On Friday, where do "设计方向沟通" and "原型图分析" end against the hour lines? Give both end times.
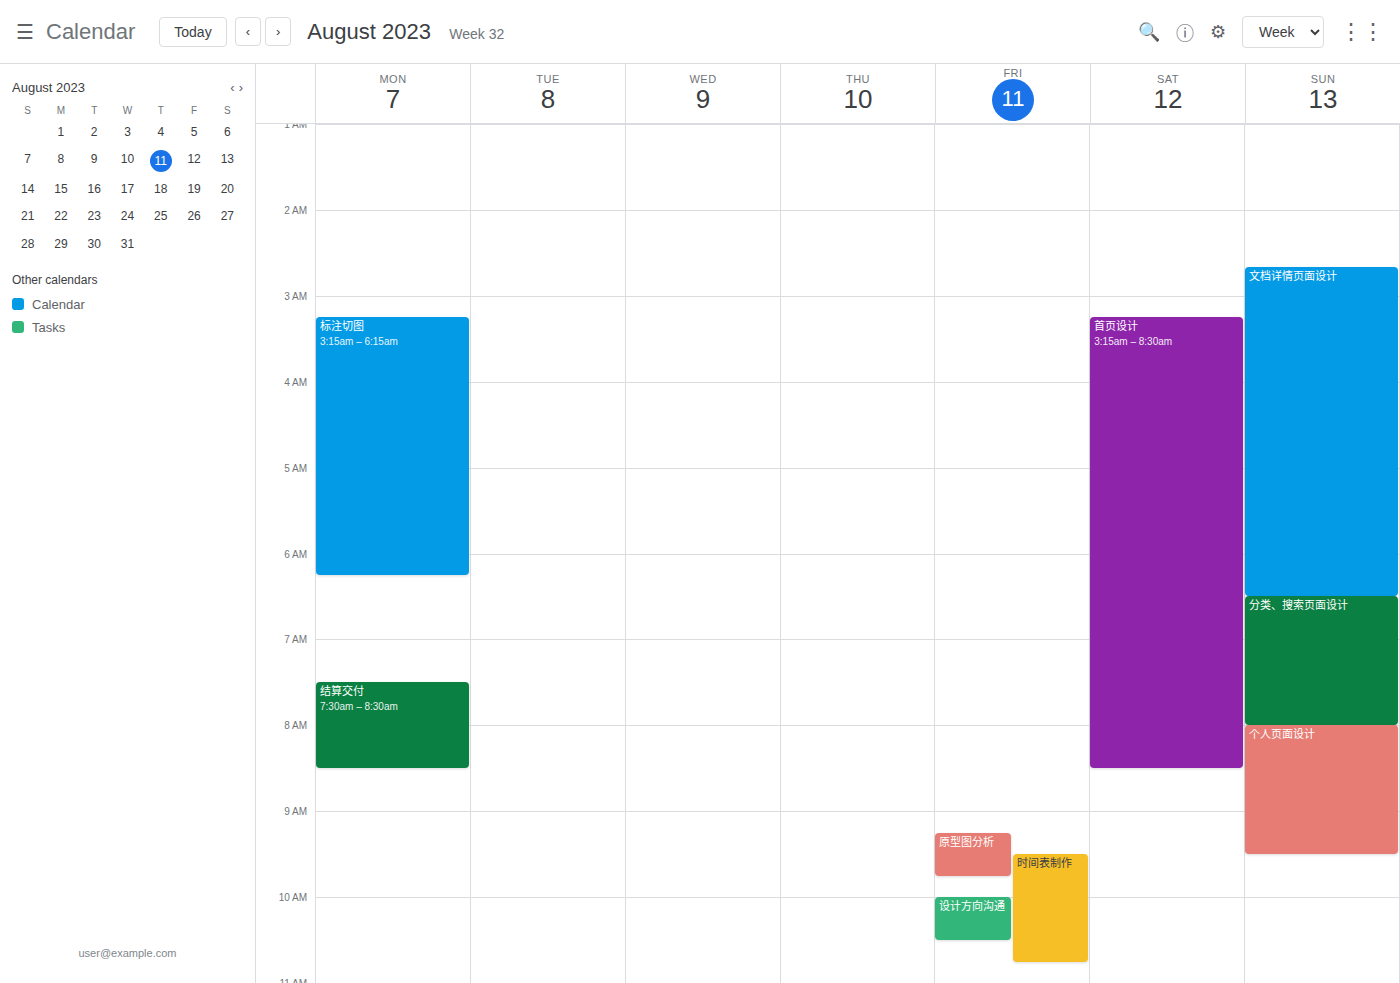
"设计方向沟通": 10:30 AM, halfway between the 10 AM and 11 AM lines. "原型图分析": 9:45 AM, neither: three quarters of the way from the 9 AM line to the 10 AM line.